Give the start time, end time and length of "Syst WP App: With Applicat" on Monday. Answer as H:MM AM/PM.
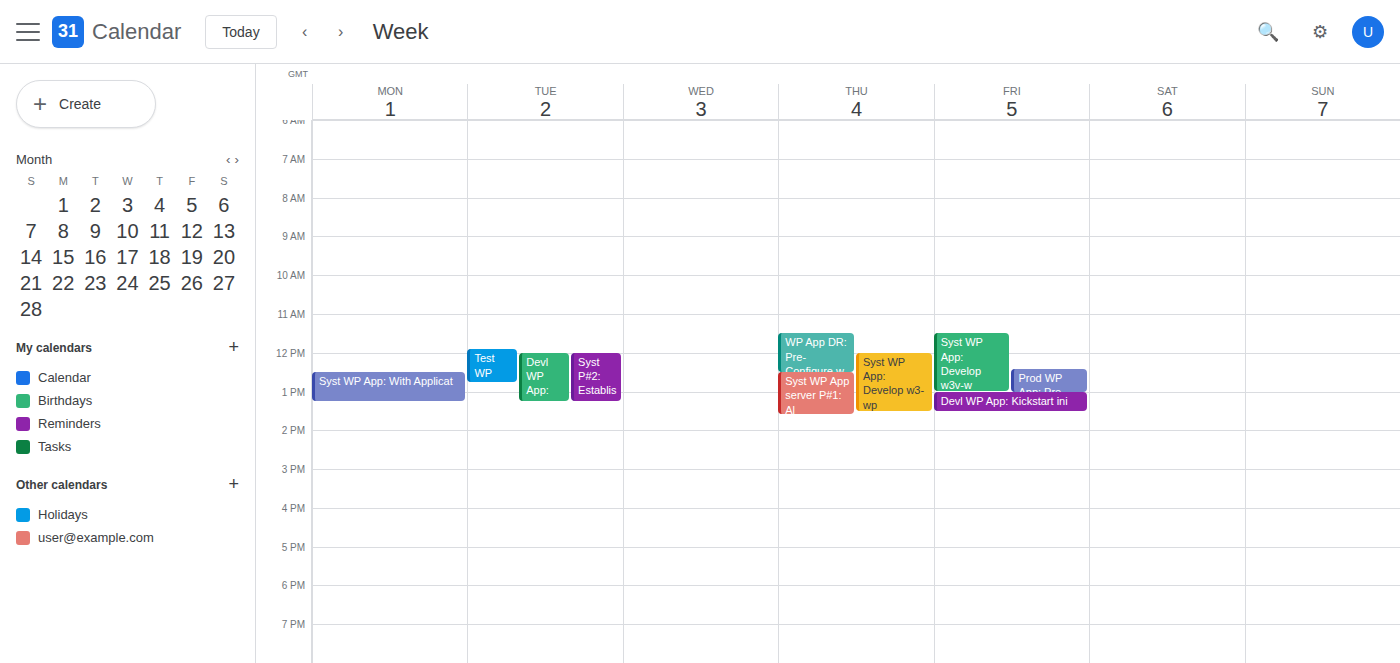
12:30 PM to 1:15 PM, 45 minutes